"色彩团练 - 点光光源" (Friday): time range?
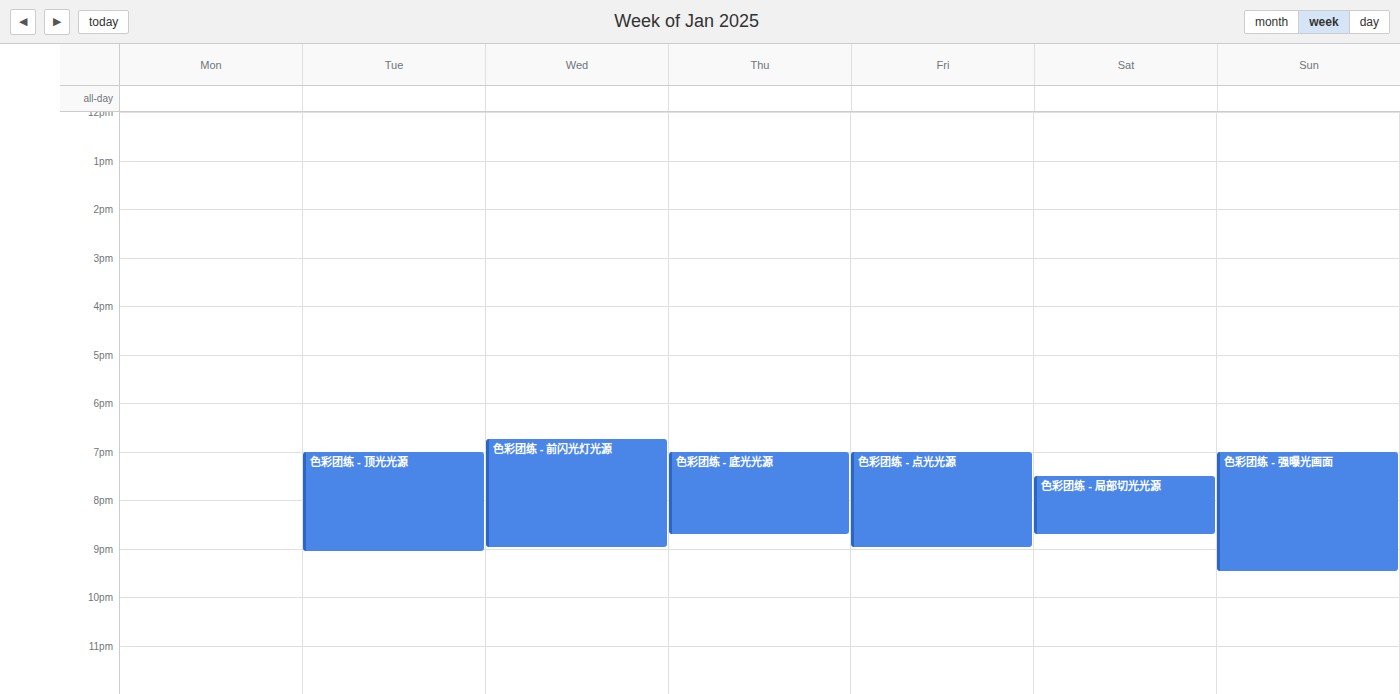
7:00 PM to 9:00 PM